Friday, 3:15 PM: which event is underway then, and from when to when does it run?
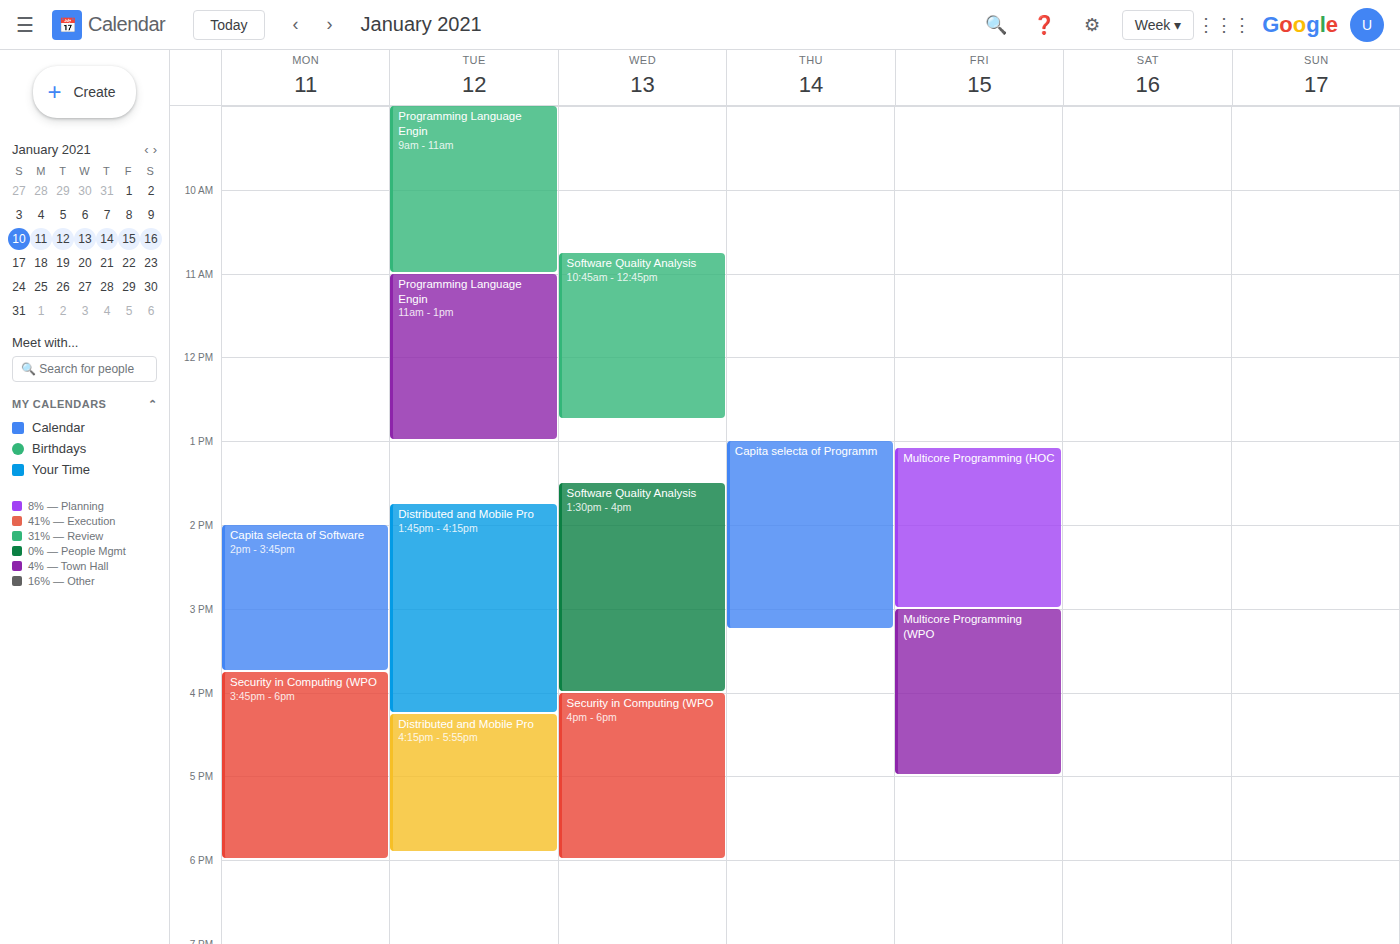
"Multicore Programming (WPO", 3:00 PM to 5:00 PM